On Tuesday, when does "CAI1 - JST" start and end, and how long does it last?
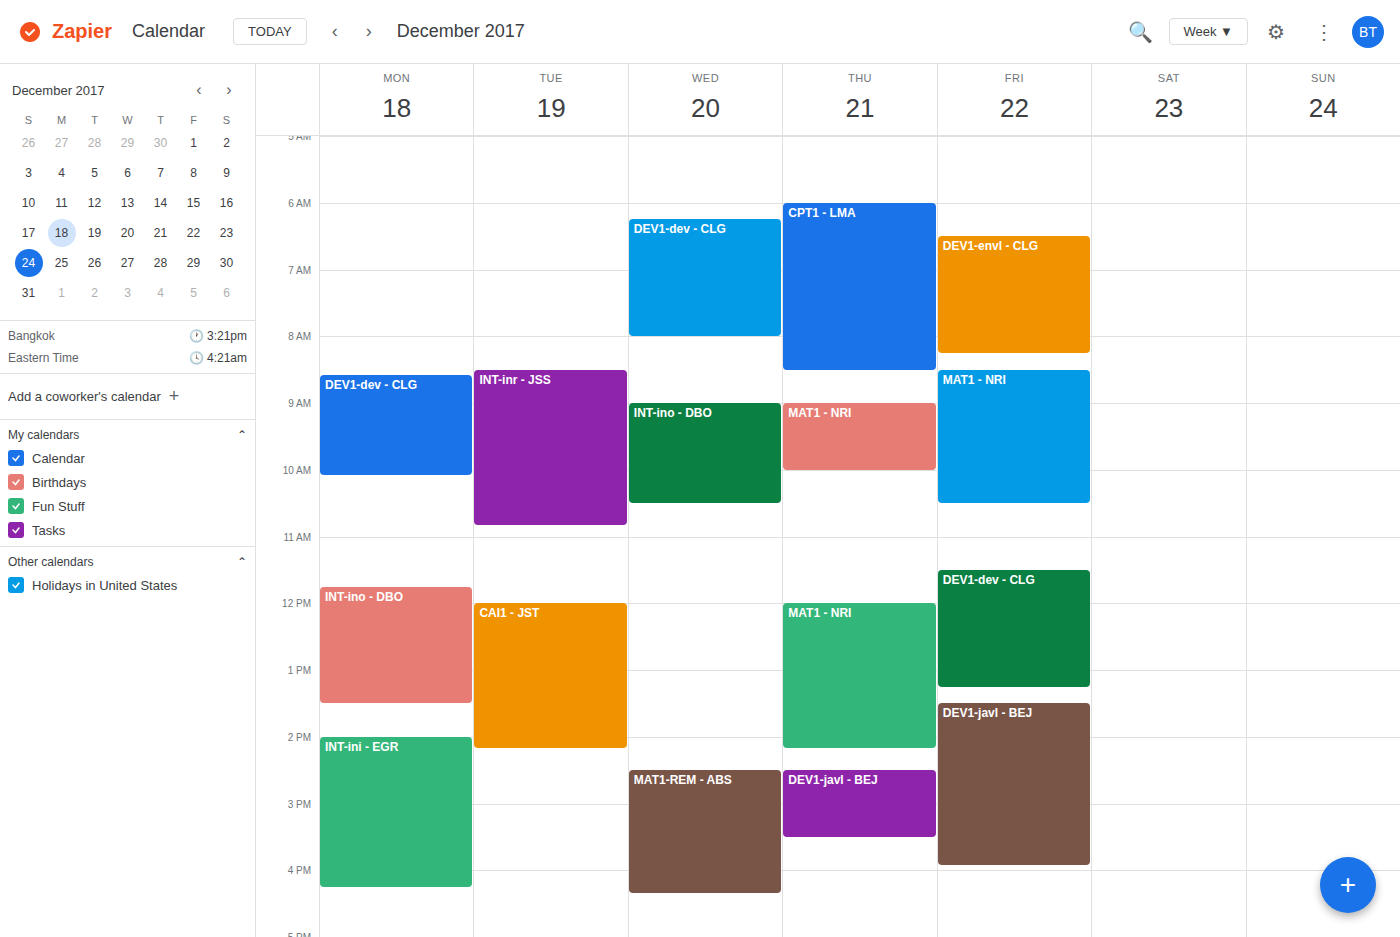
12:00 PM to 2:10 PM, 2 hours 10 minutes